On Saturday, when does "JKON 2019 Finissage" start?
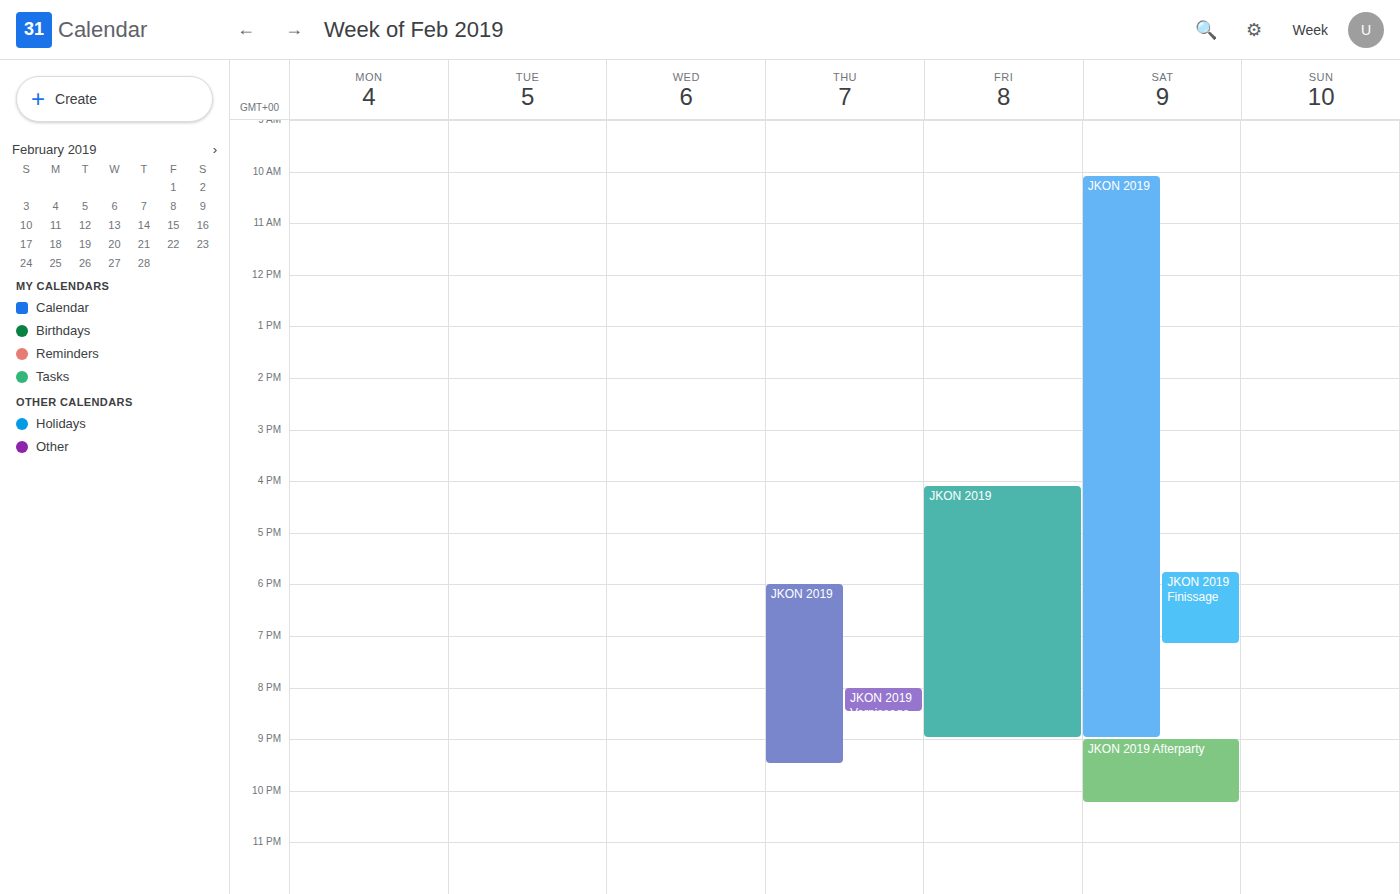
5:45 PM